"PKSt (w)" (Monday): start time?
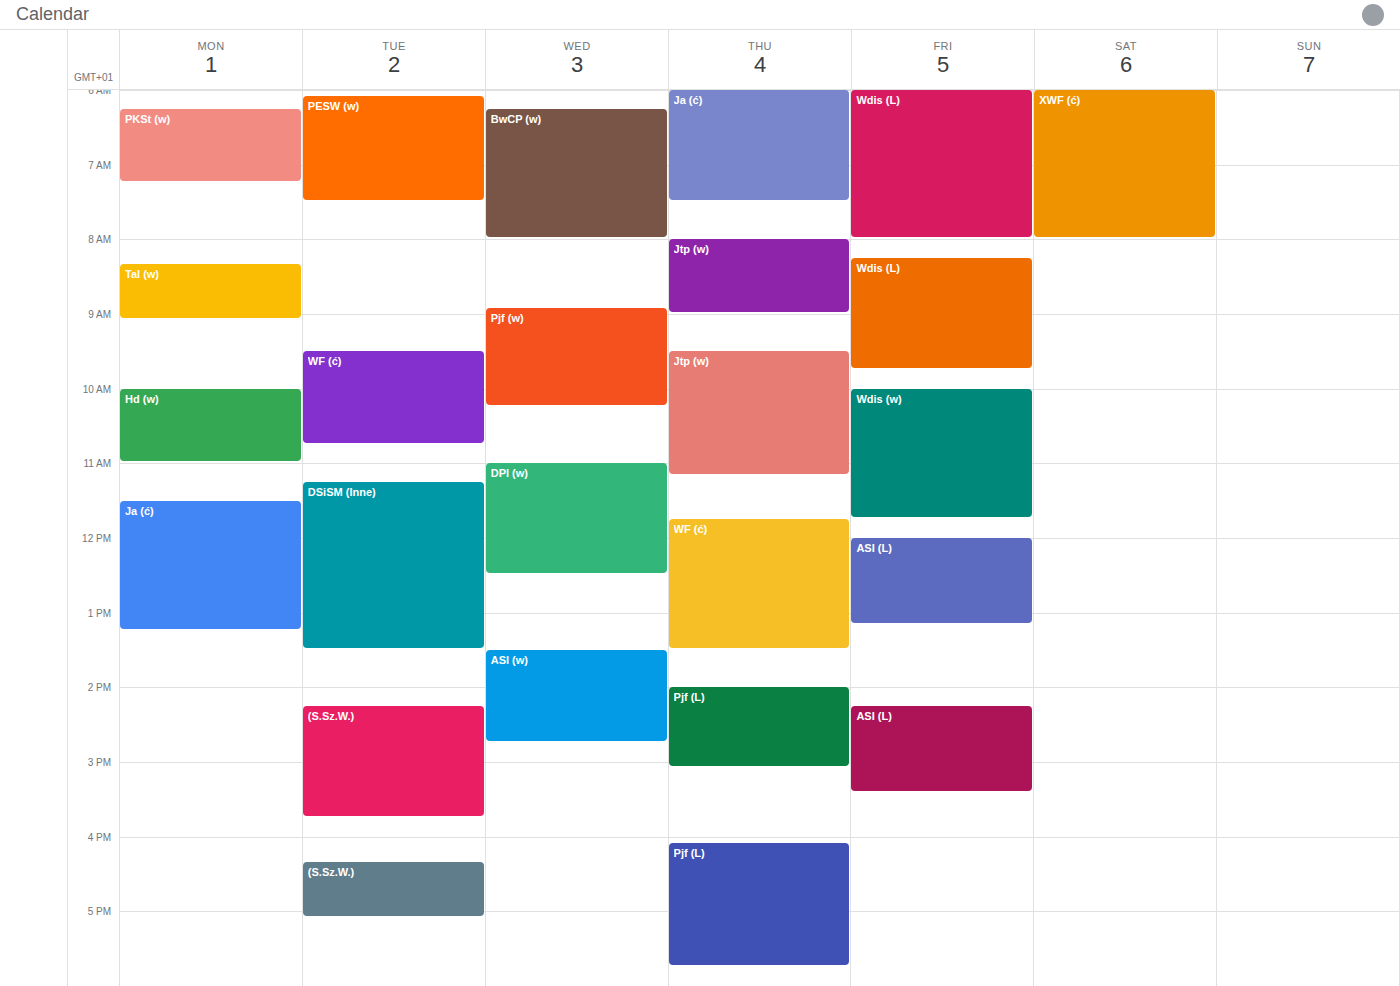
6:15 AM